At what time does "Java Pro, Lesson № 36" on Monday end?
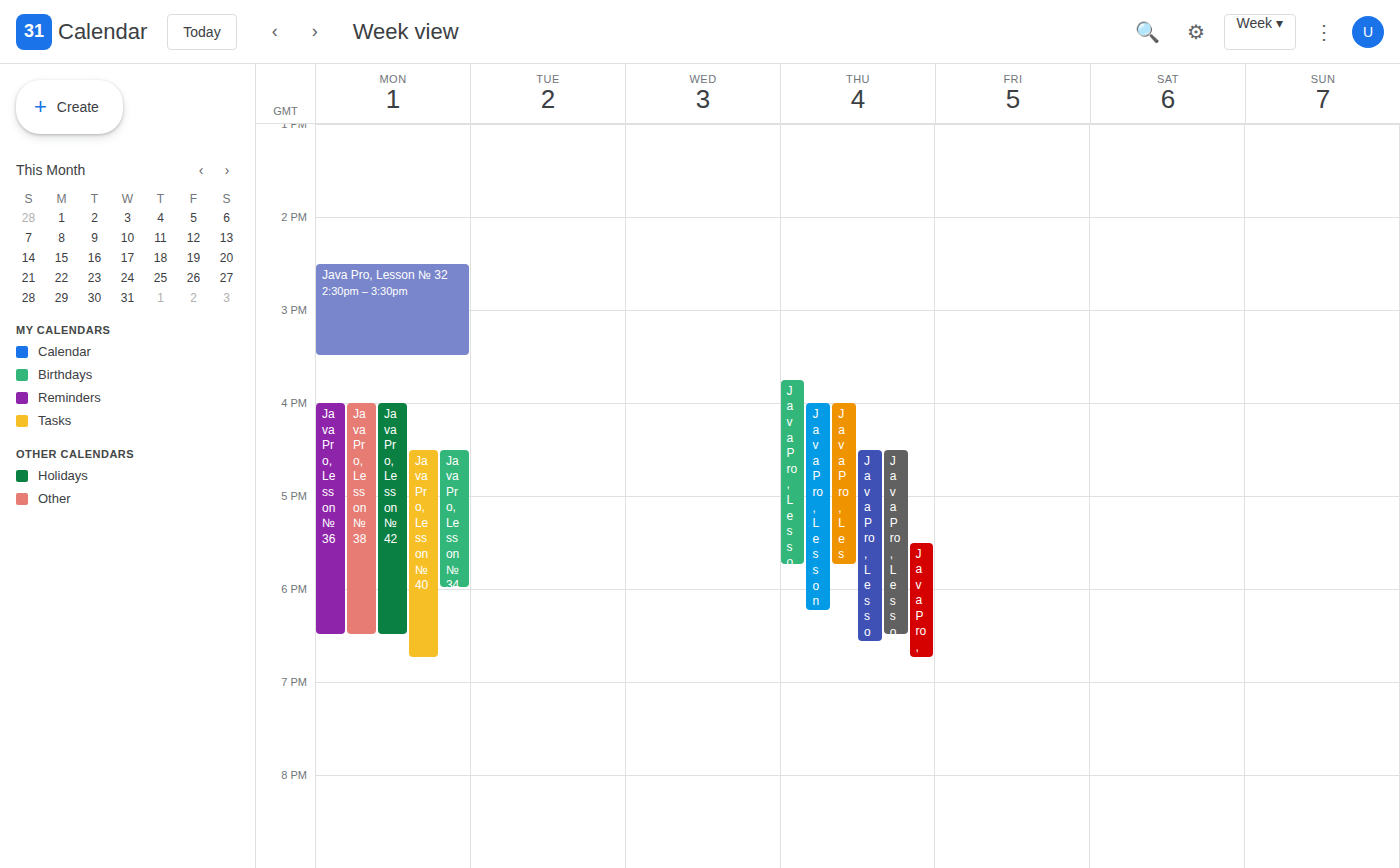
6:30 PM